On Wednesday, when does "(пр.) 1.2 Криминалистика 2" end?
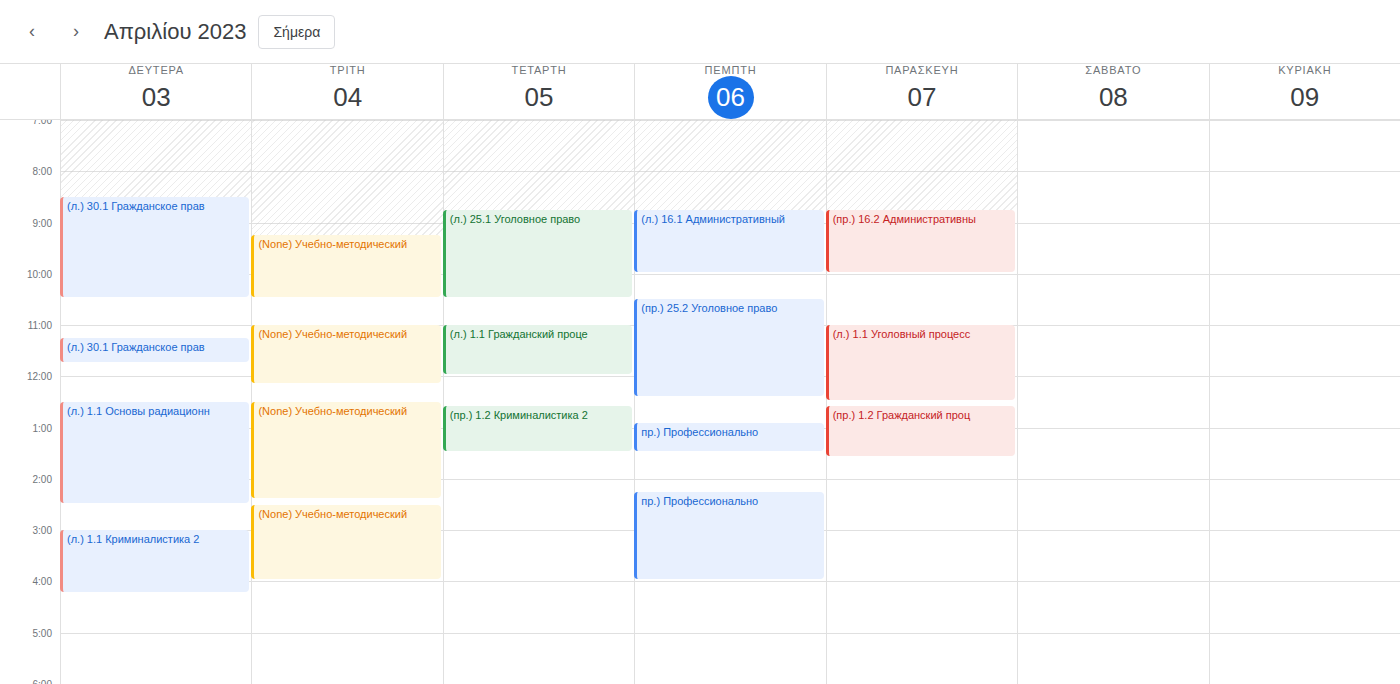
1:30 PM